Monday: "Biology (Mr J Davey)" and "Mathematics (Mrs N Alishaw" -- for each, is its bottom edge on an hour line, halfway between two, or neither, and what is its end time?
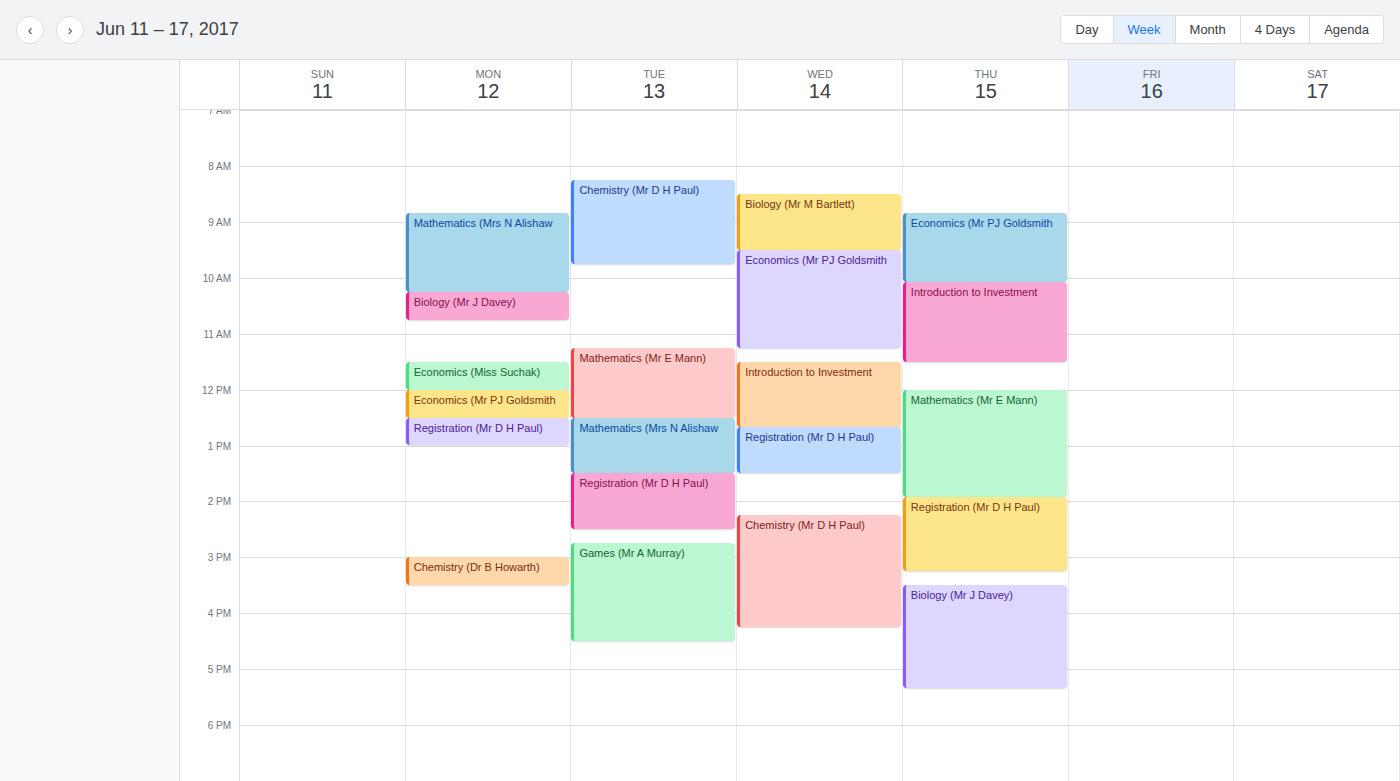
"Biology (Mr J Davey)": 10:45 AM, neither: three quarters of the way from the 10 AM line to the 11 AM line. "Mathematics (Mrs N Alishaw": 10:15 AM, neither: a quarter of the way from the 10 AM line to the 11 AM line.